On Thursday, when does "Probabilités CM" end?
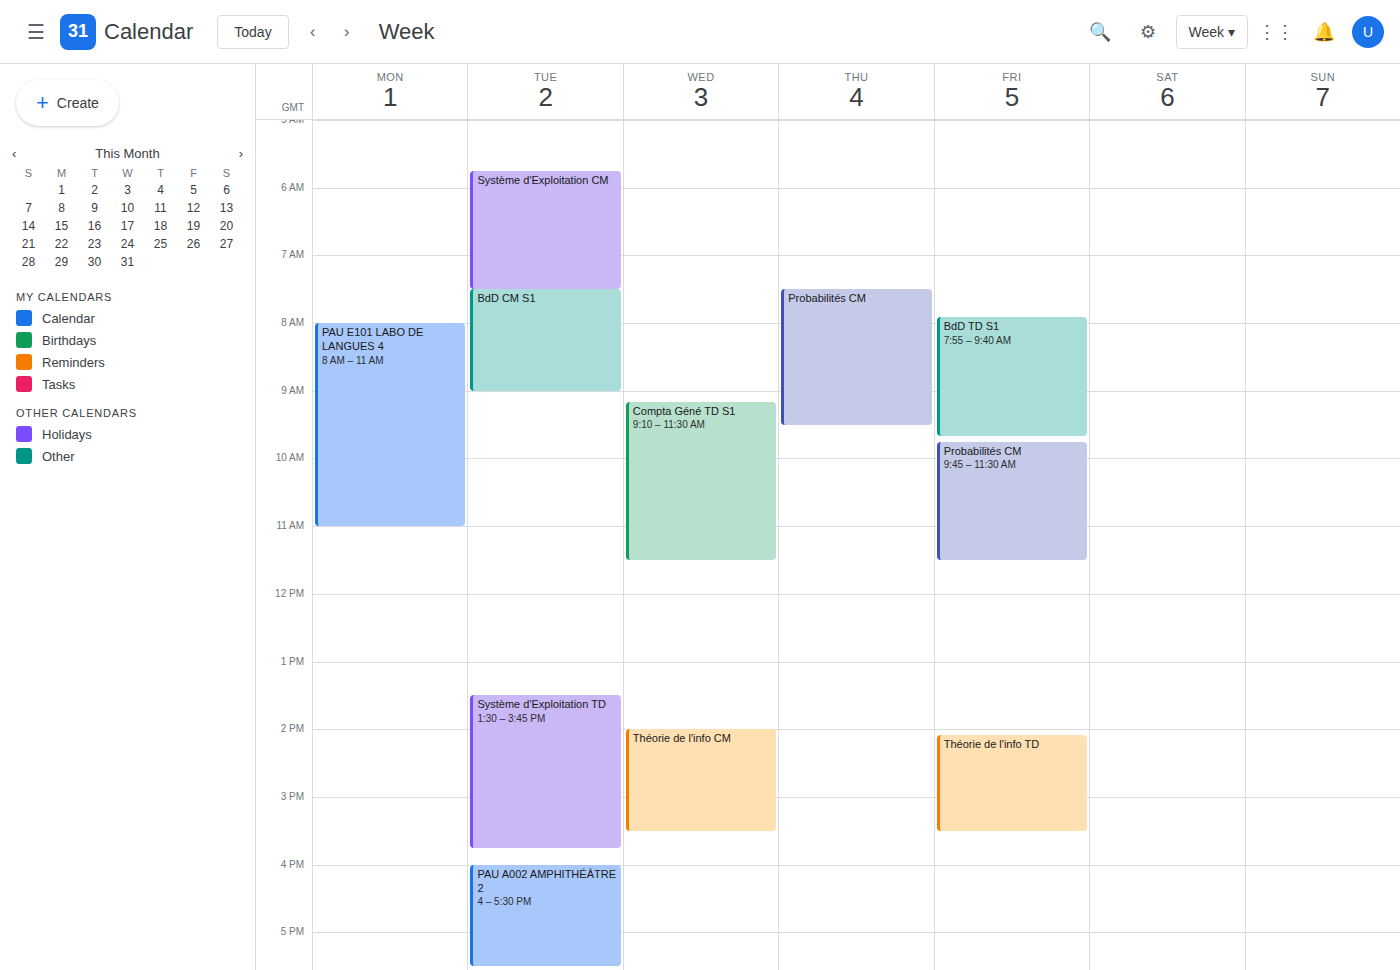
9:30 AM